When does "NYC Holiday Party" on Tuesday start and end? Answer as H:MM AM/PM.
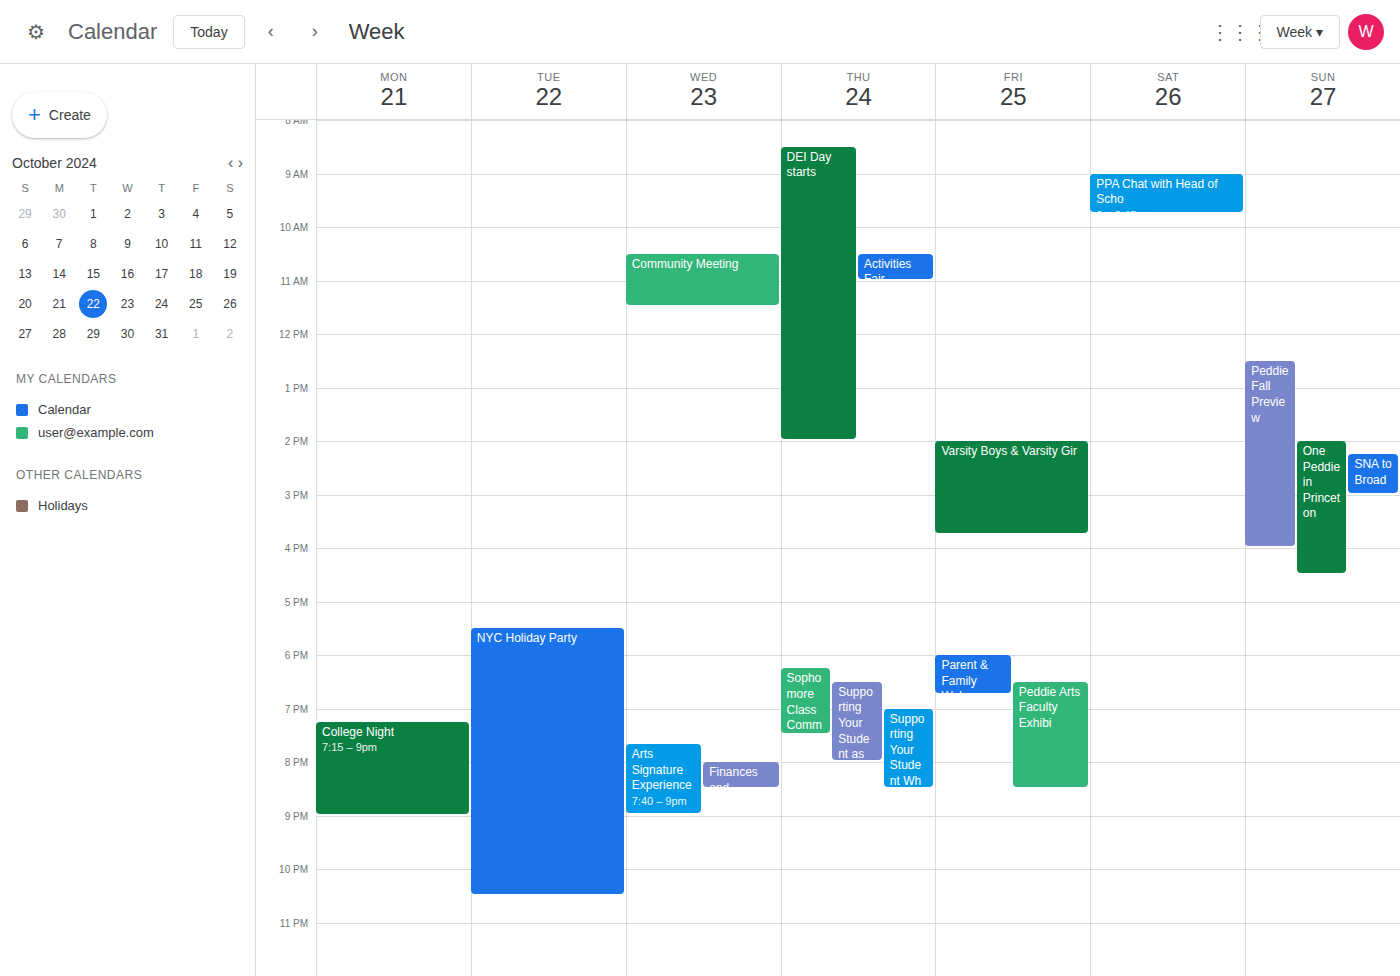
5:30 PM to 10:30 PM